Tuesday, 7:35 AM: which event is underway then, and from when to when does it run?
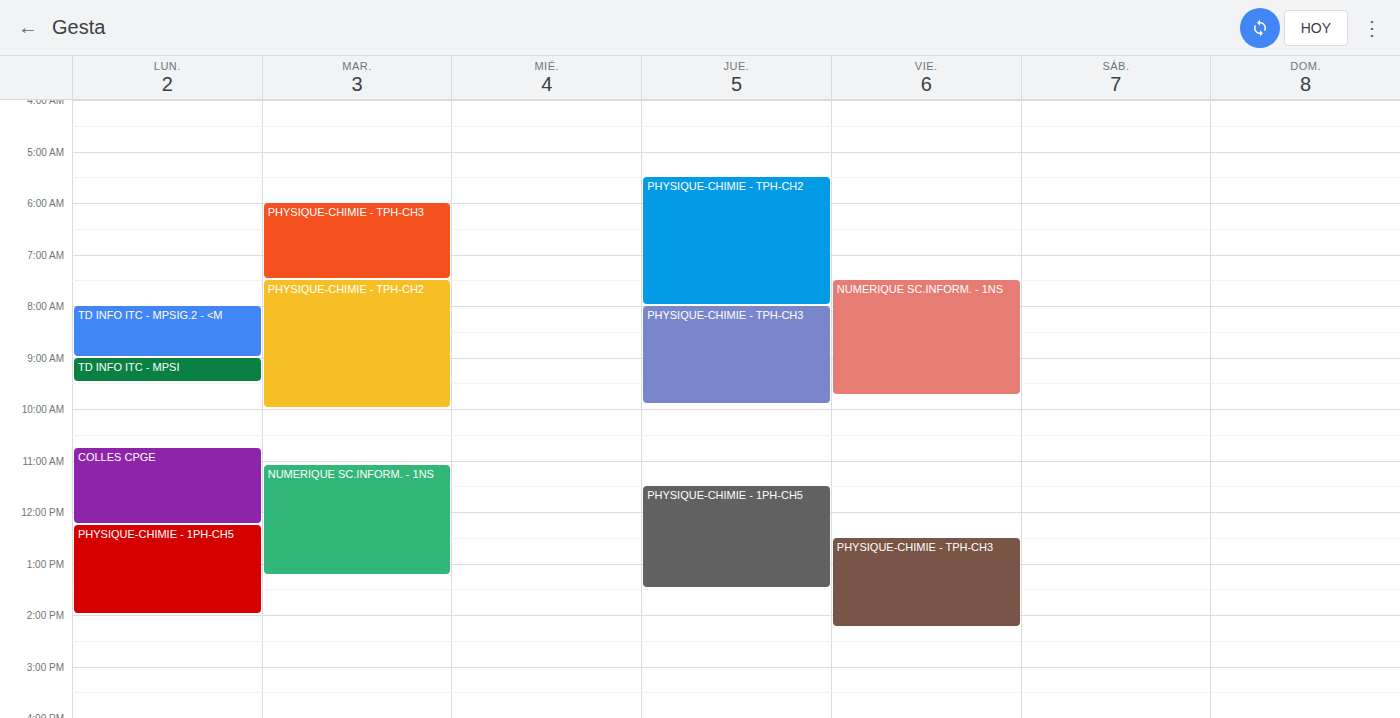
"PHYSIQUE-CHIMIE - TPH-CH2", 7:30 AM to 10:00 AM